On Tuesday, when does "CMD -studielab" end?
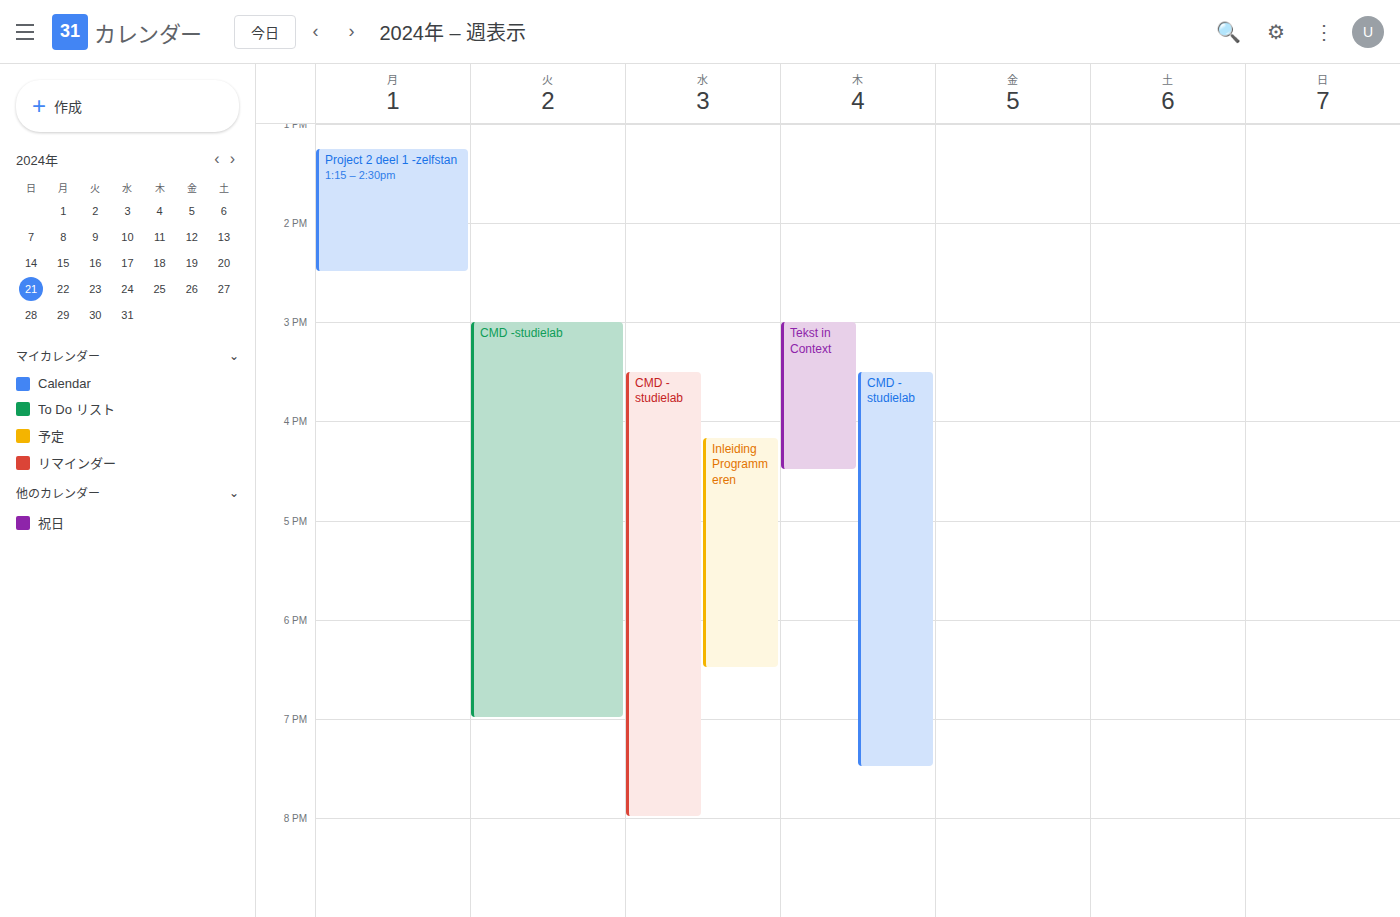
7:00 PM